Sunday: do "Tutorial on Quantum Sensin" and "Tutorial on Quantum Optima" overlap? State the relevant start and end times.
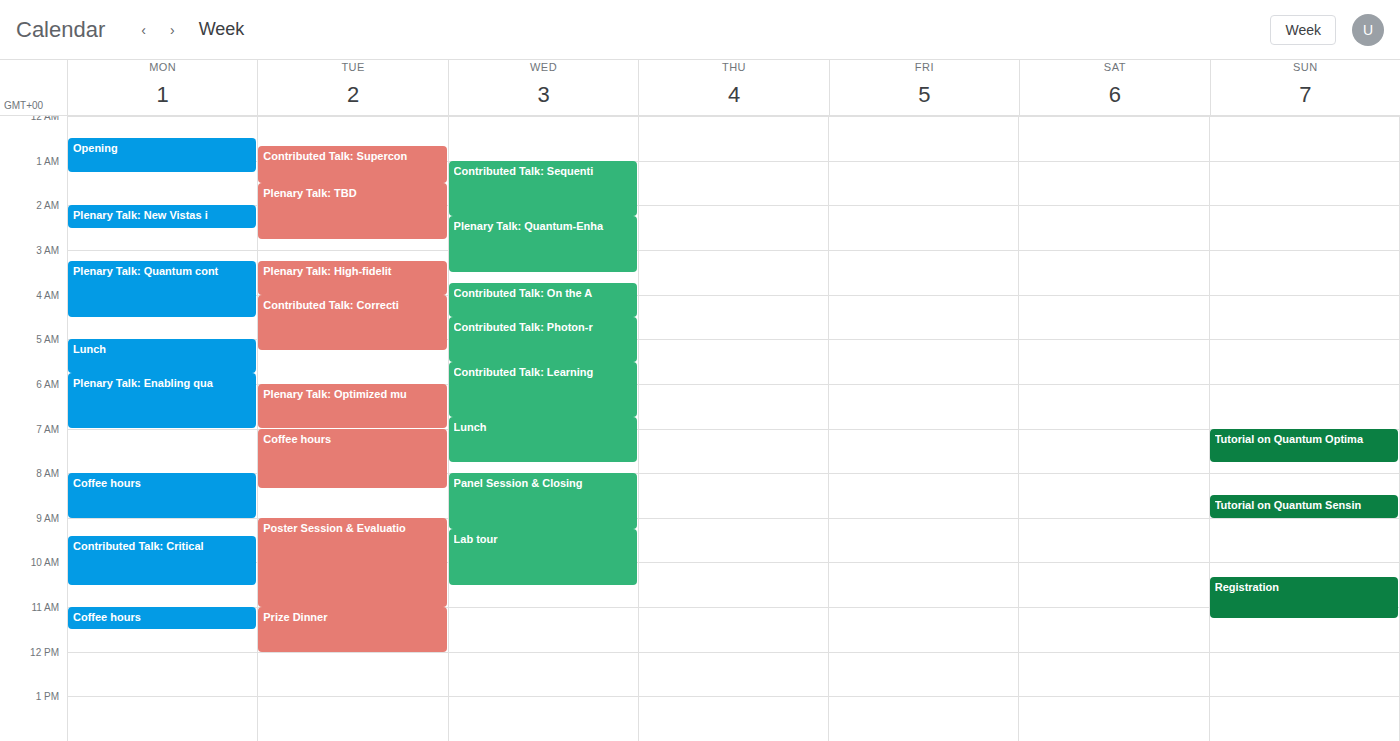
"Tutorial on Quantum Optima" ends at 7:45 AM and "Tutorial on Quantum Sensin" starts at 8:30 AM -- no overlap.